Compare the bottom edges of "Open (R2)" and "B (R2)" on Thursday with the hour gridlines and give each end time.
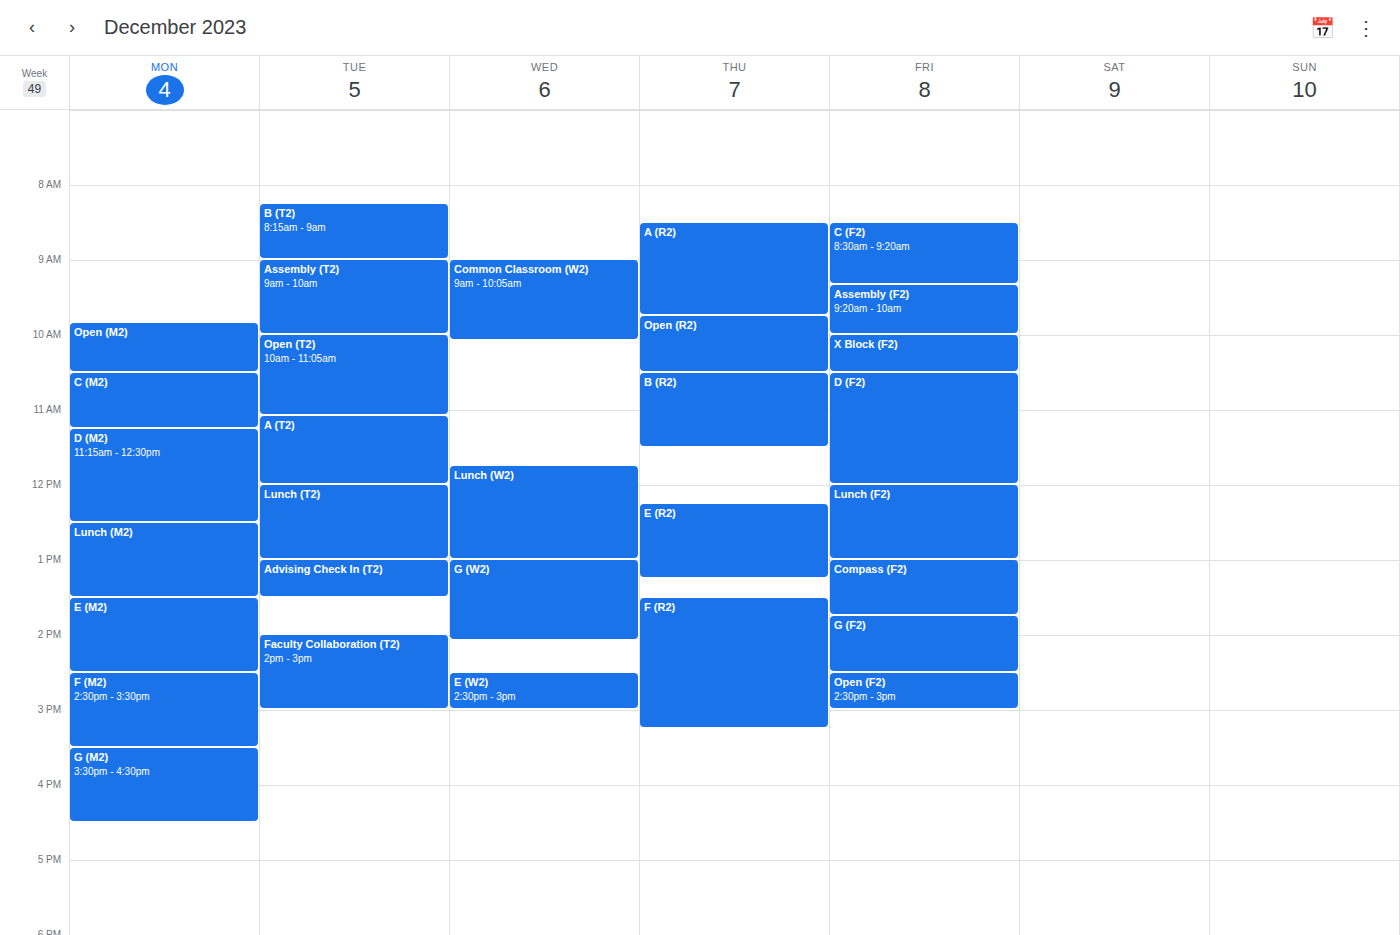
"Open (R2)": 10:30, halfway between the 10:00 and 11:00 lines. "B (R2)": 11:30, halfway between the 11:00 and 12:00 lines.